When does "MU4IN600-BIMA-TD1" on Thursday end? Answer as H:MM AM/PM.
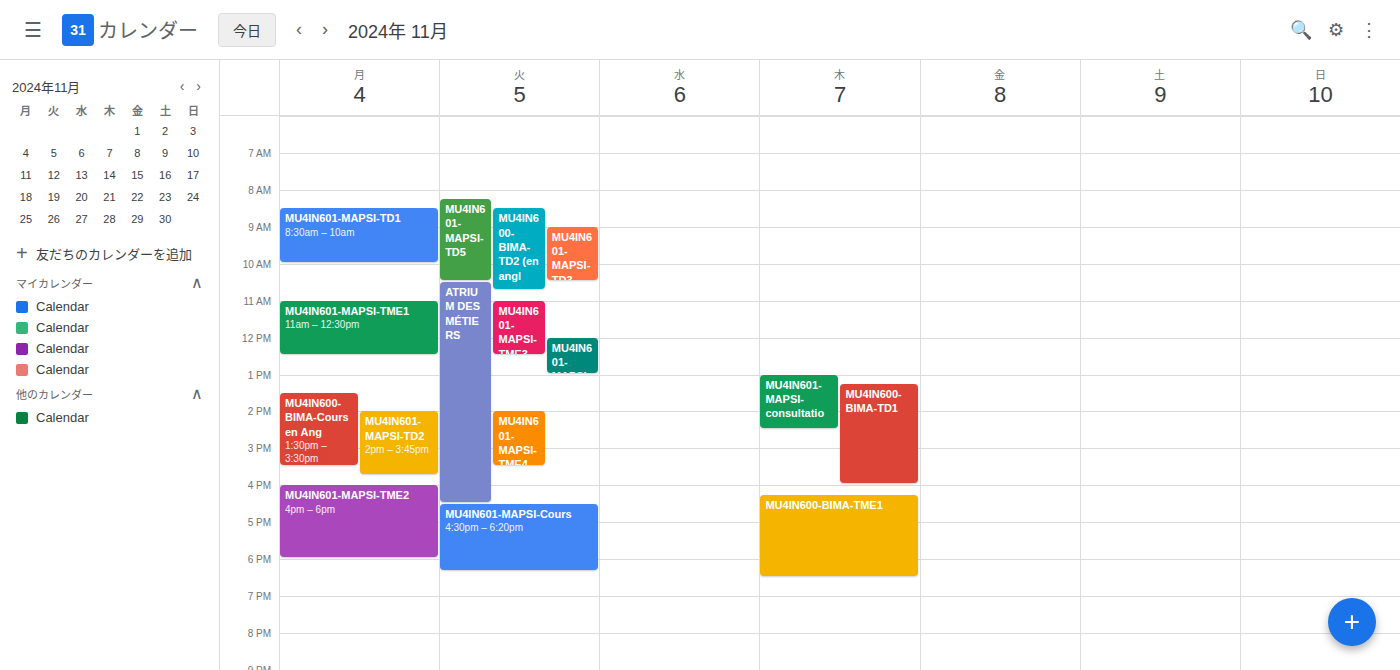
4:00 PM